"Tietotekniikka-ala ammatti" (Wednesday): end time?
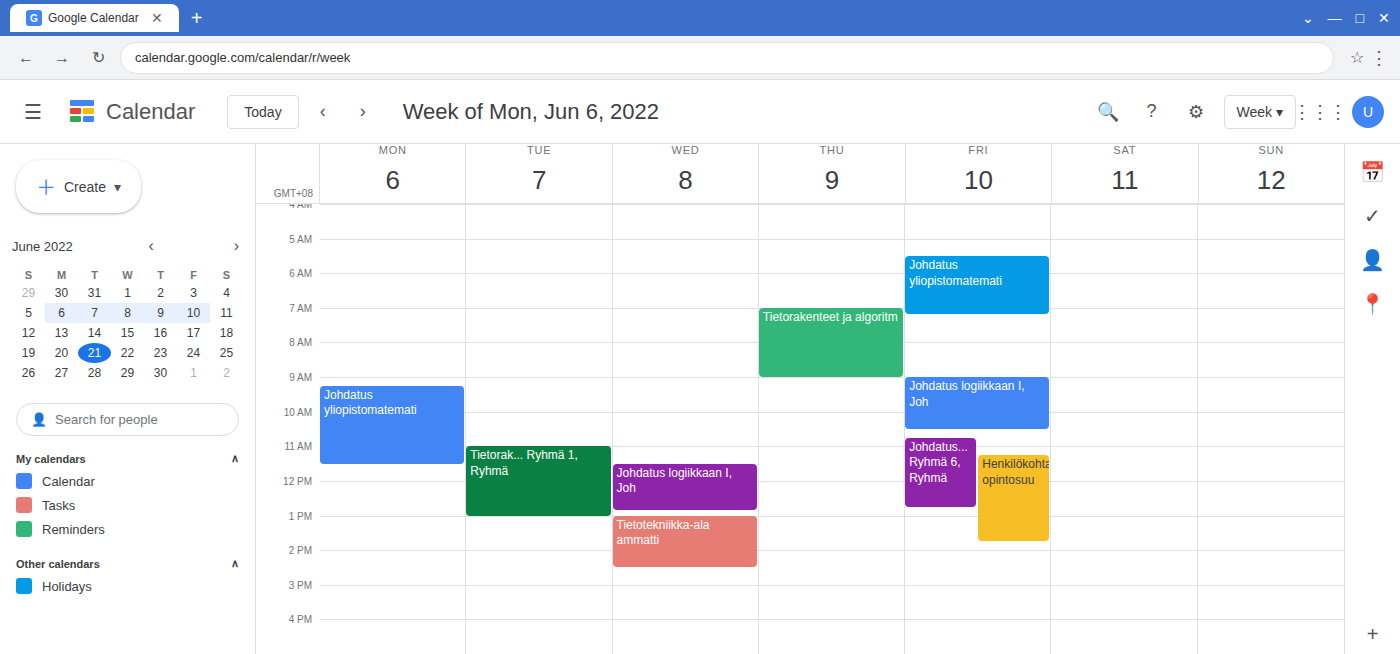
2:30 PM